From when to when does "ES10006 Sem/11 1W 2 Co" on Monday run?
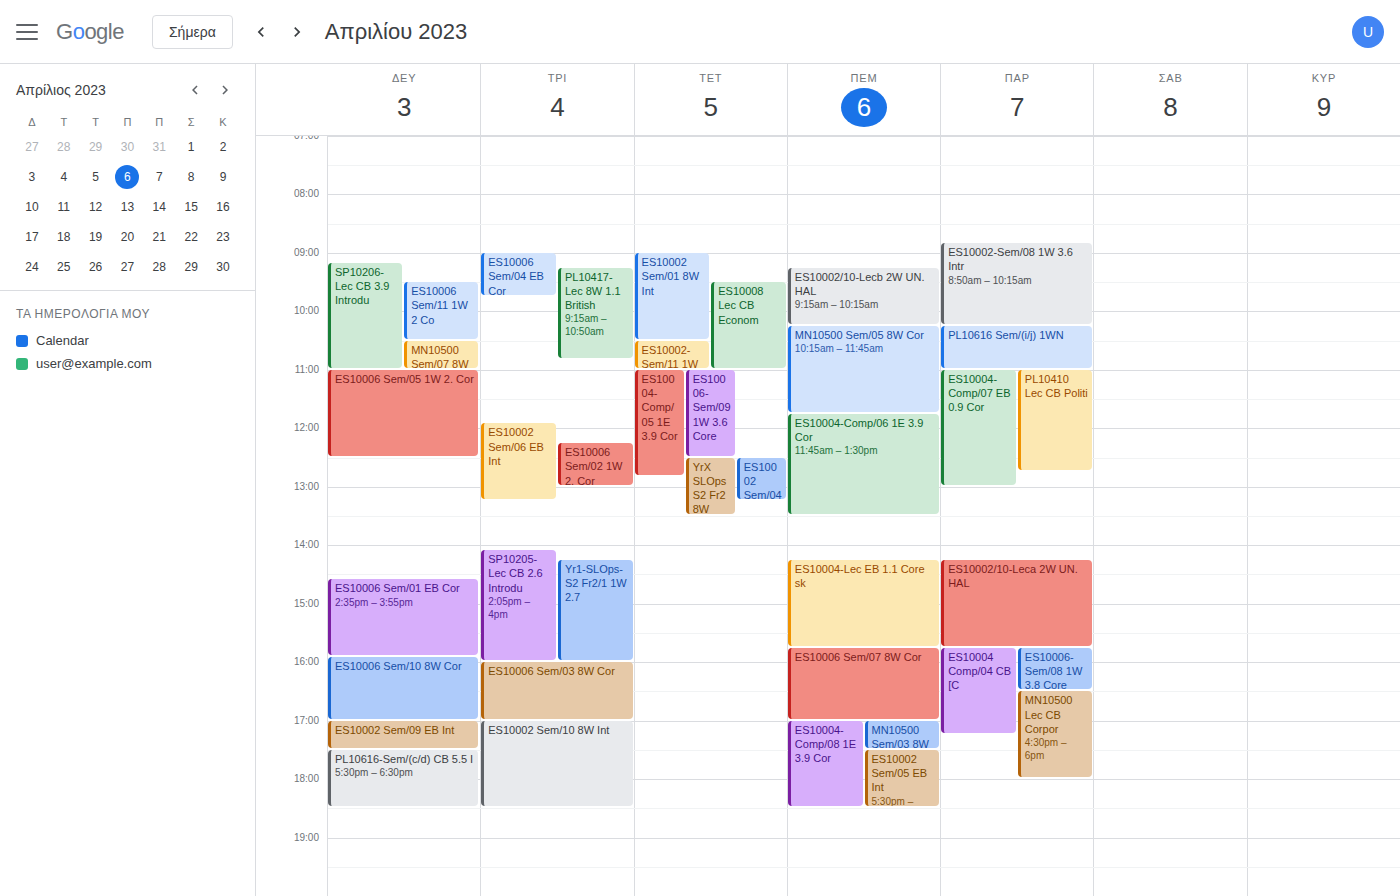
9:30 AM to 10:30 AM